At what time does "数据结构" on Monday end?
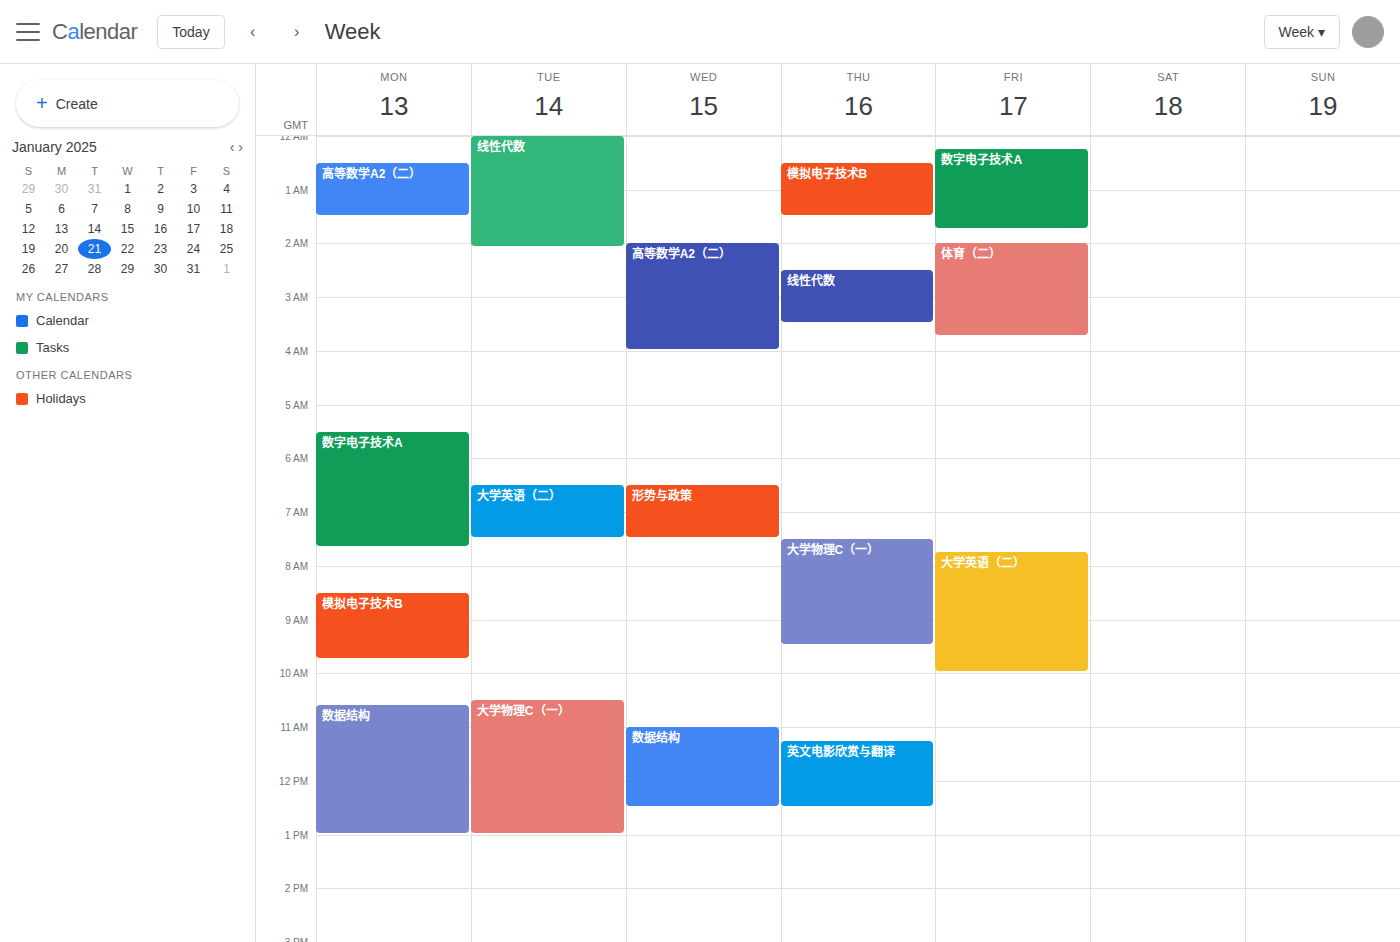
1:00 PM